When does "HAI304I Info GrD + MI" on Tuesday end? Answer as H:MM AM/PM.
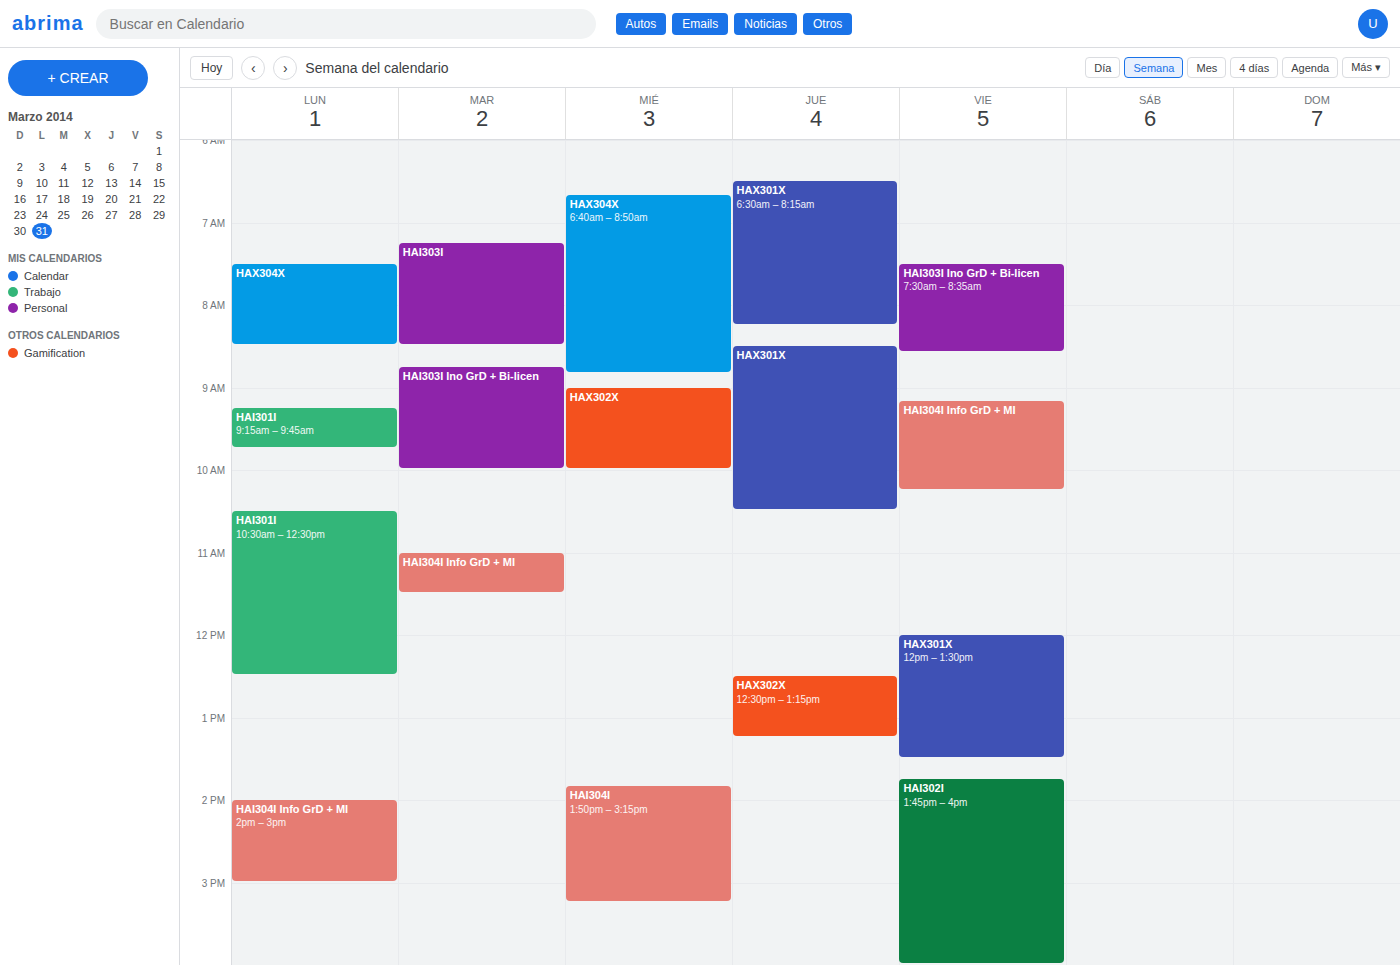
11:30 AM